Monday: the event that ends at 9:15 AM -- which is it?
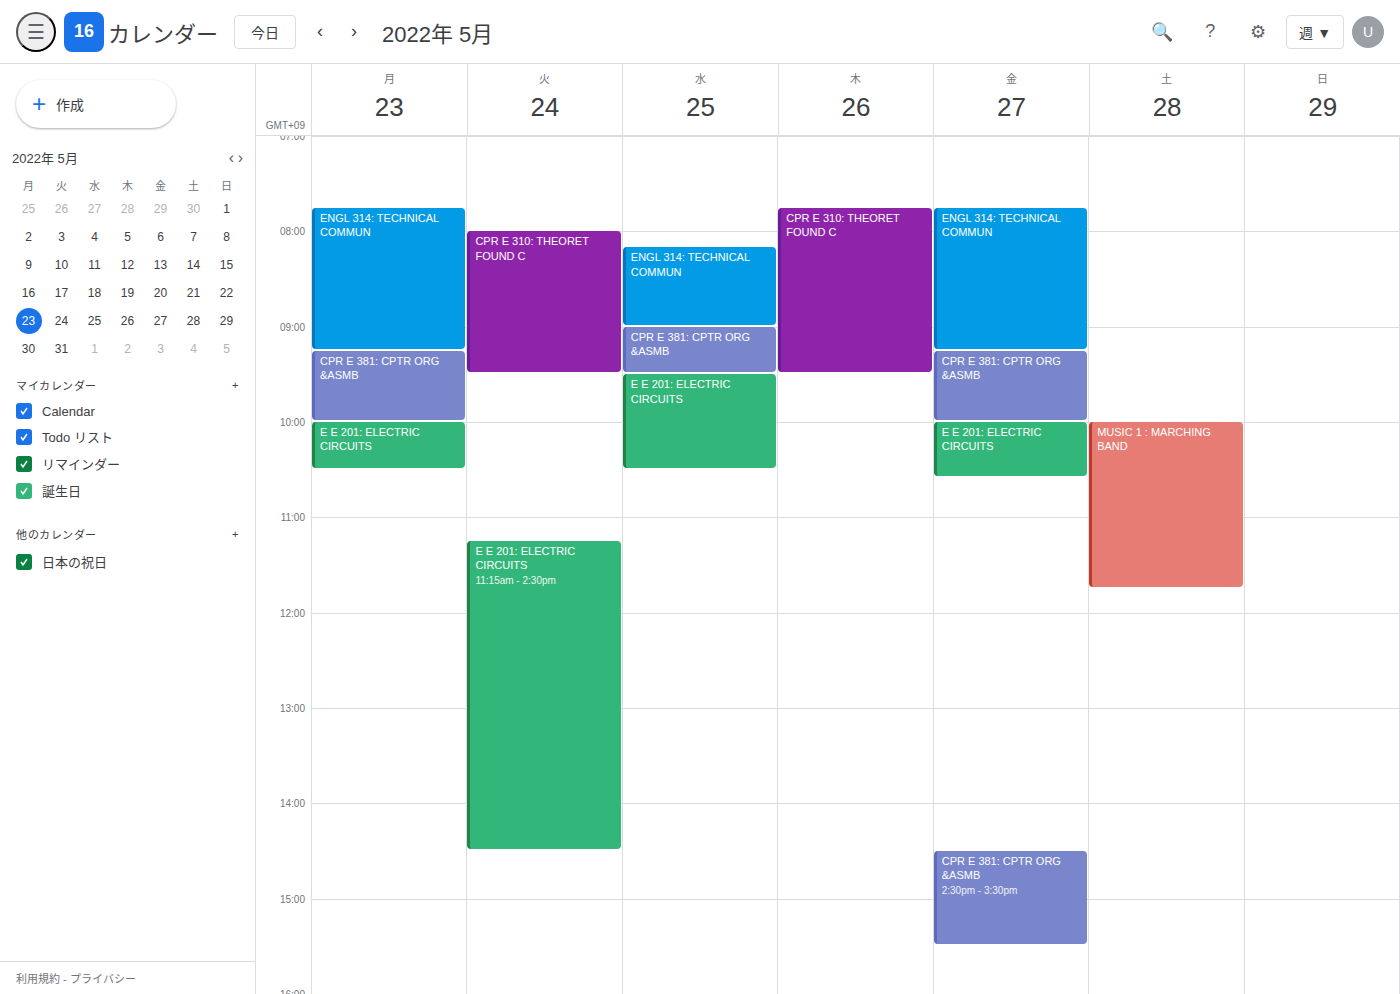
"ENGL 314: TECHNICAL COMMUN"